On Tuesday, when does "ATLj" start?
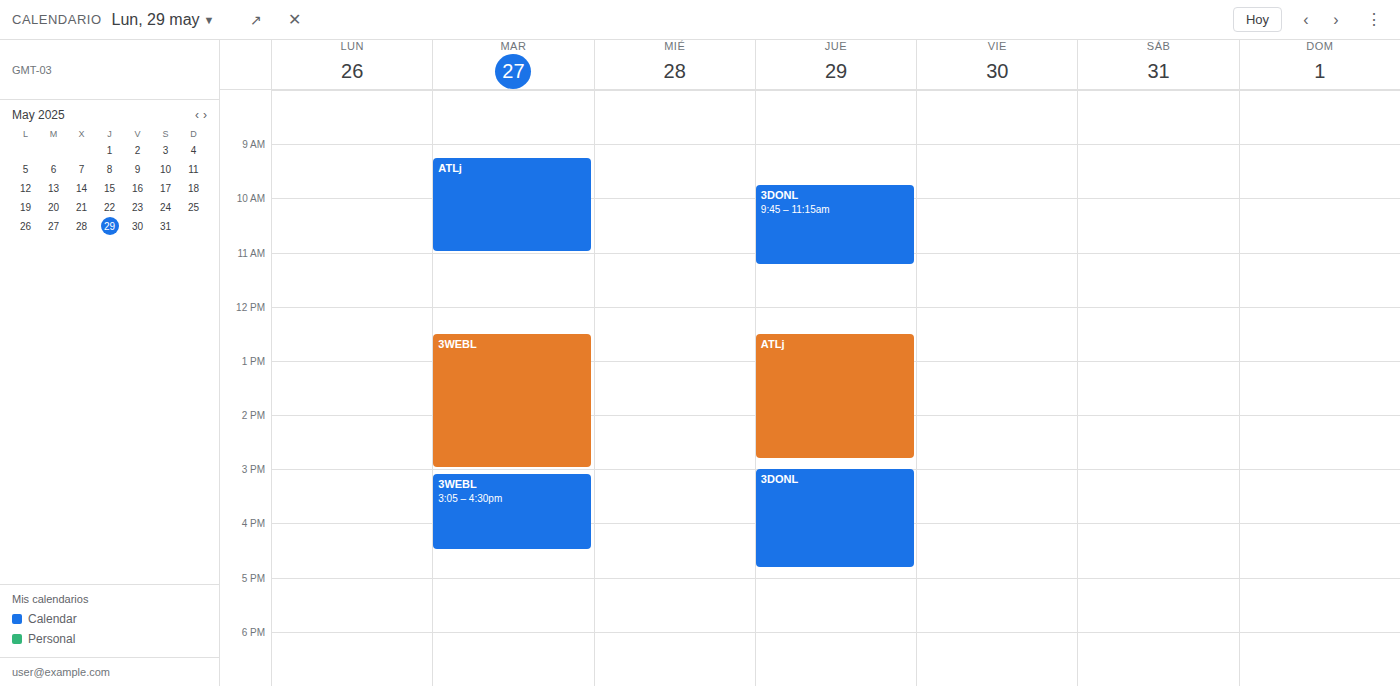
9:15 AM